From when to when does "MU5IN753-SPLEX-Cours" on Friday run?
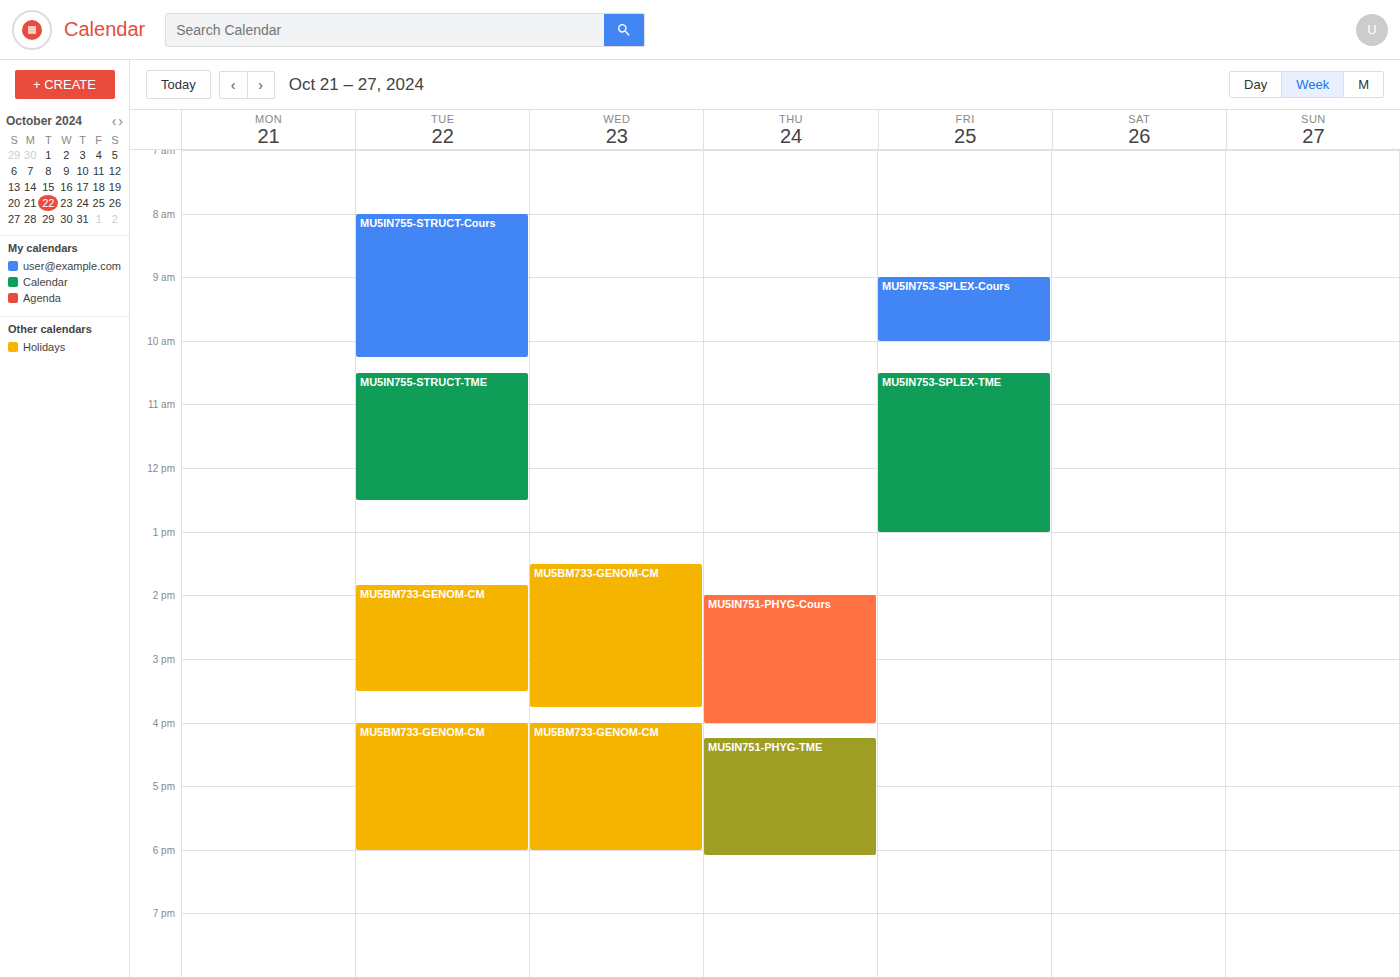
09:00 to 10:00